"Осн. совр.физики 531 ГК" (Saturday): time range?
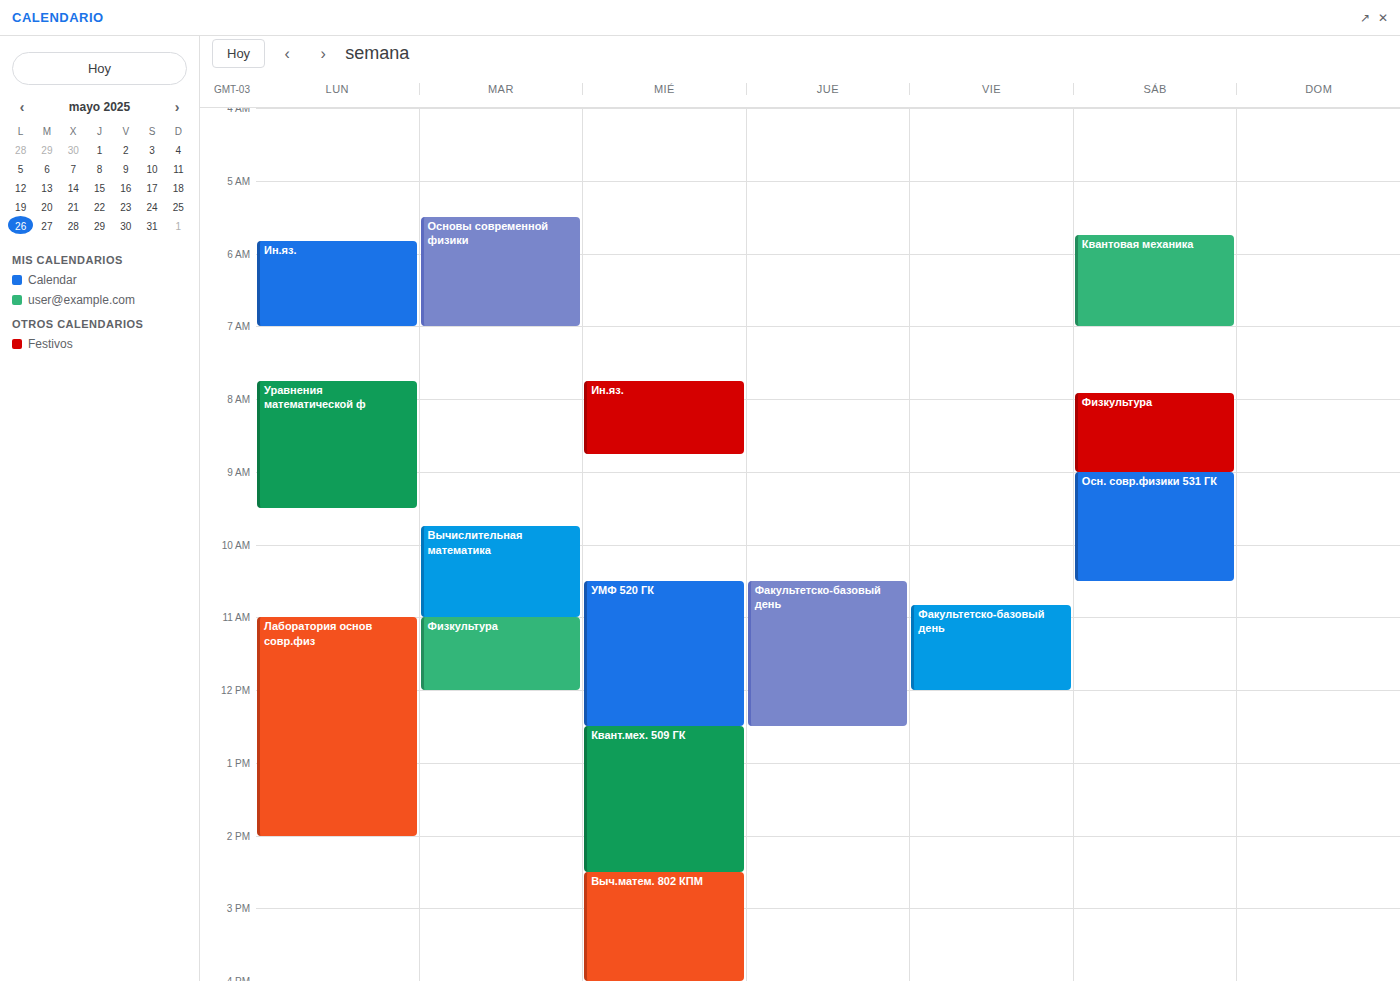
9:00 AM to 10:30 AM